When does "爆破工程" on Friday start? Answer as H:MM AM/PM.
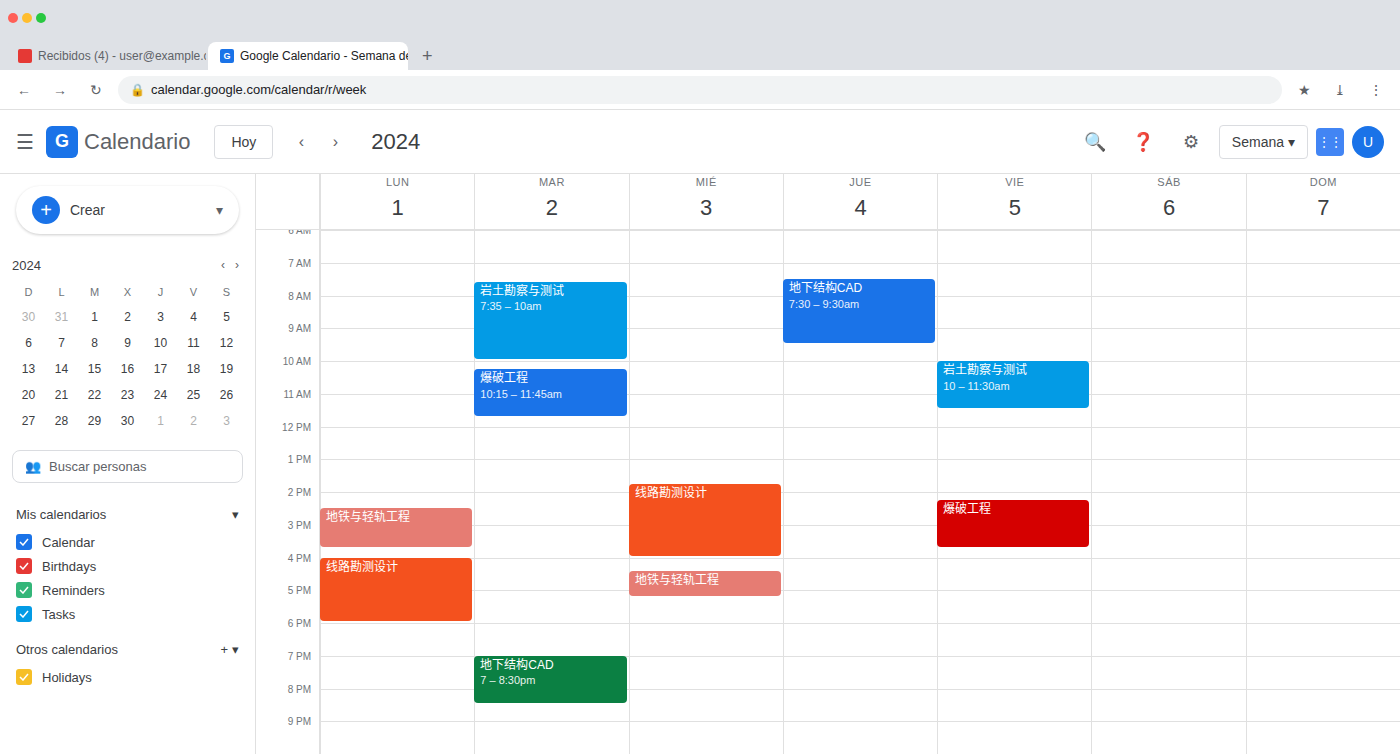
2:15 PM